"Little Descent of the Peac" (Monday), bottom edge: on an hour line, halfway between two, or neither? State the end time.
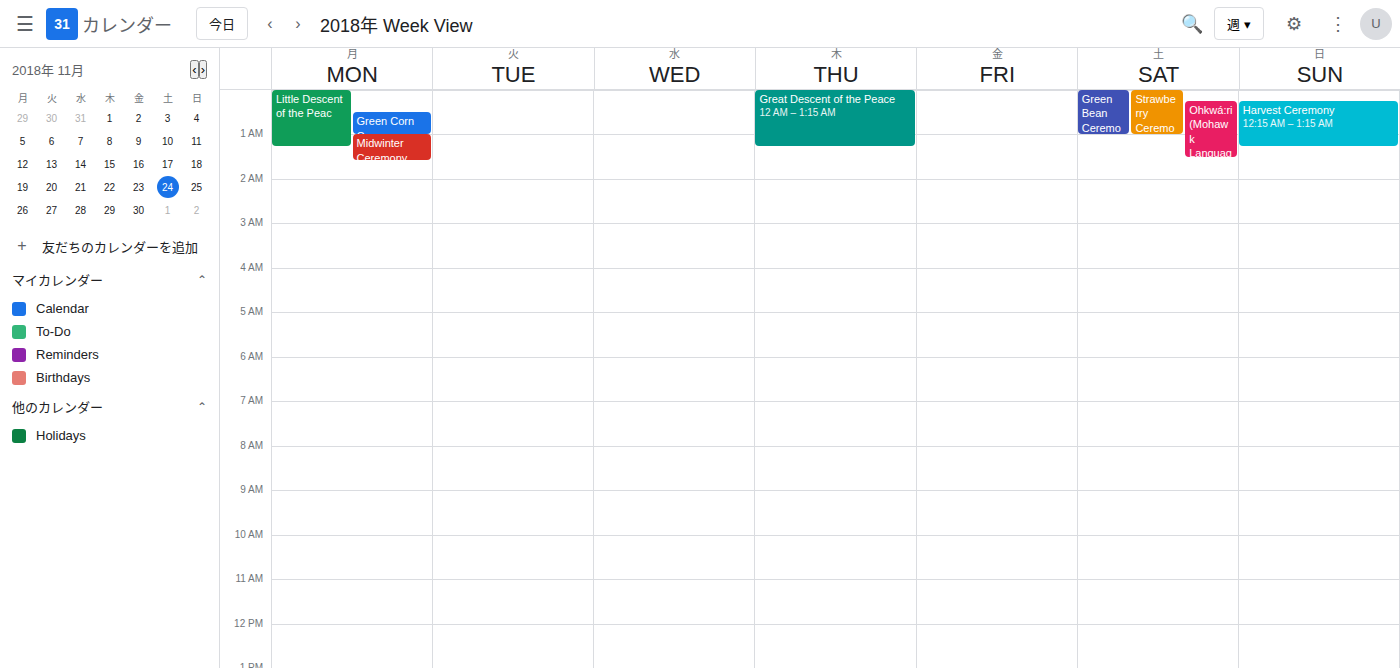
1:15 AM -- neither: a quarter of the way from the 1 AM line to the 2 AM line.